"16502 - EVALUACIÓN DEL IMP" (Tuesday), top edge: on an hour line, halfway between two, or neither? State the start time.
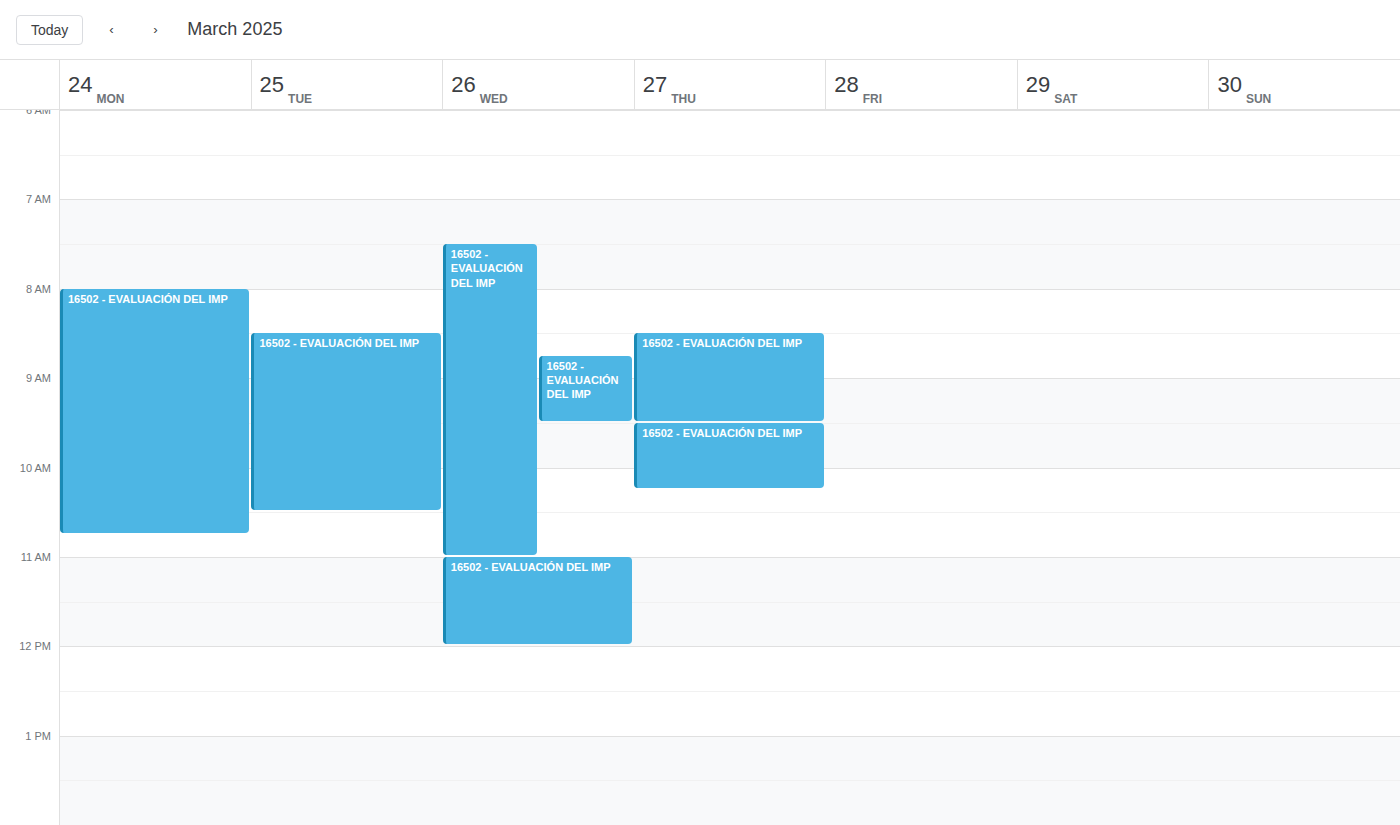
8:30 AM -- halfway between the 8 AM and 9 AM lines.